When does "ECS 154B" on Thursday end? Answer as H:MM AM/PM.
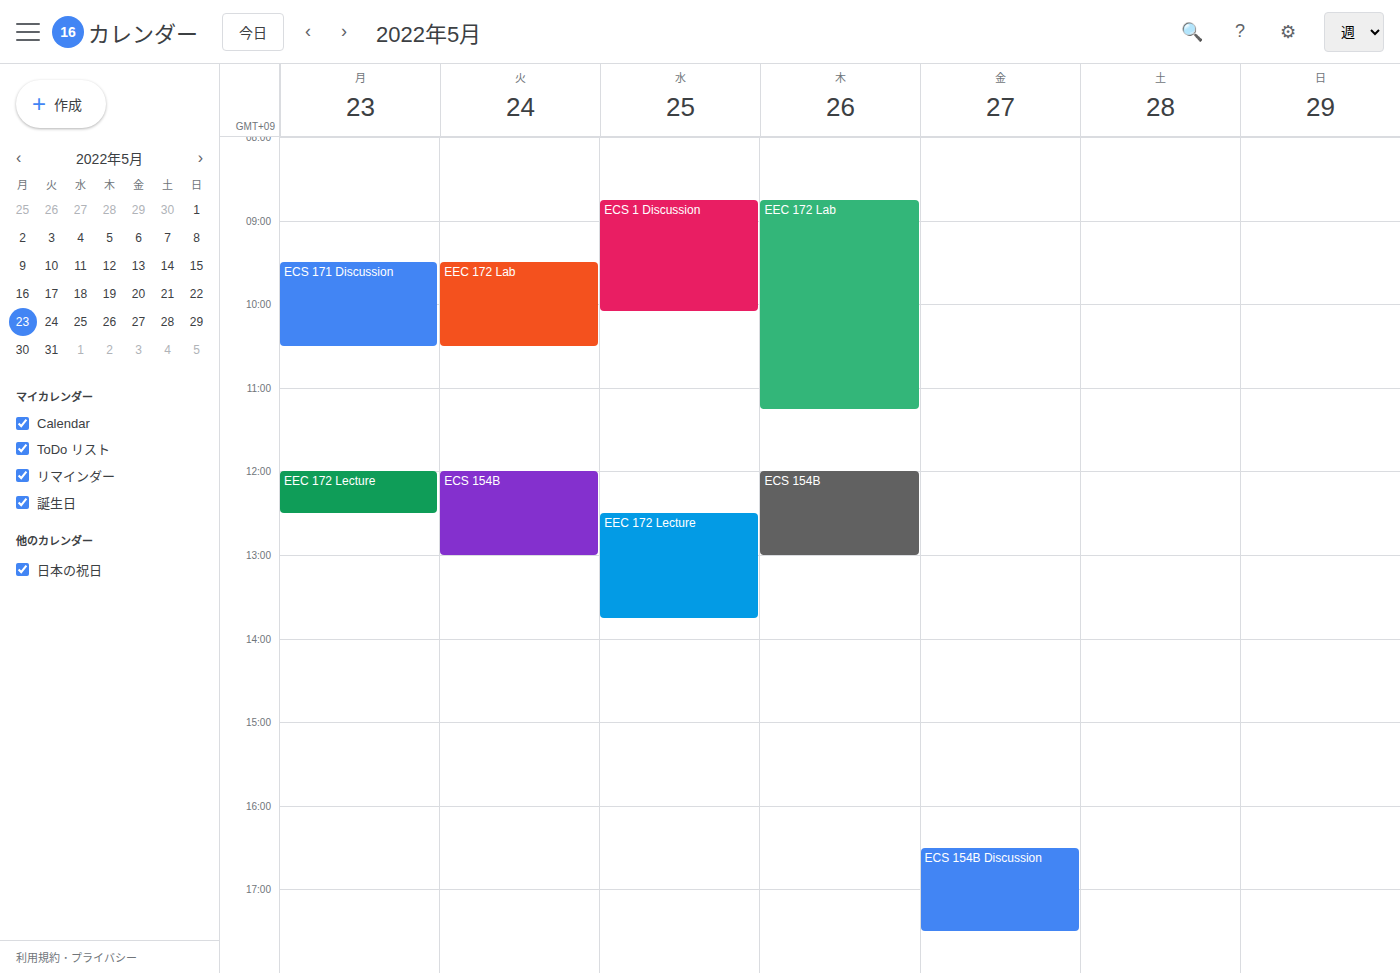
1:00 PM